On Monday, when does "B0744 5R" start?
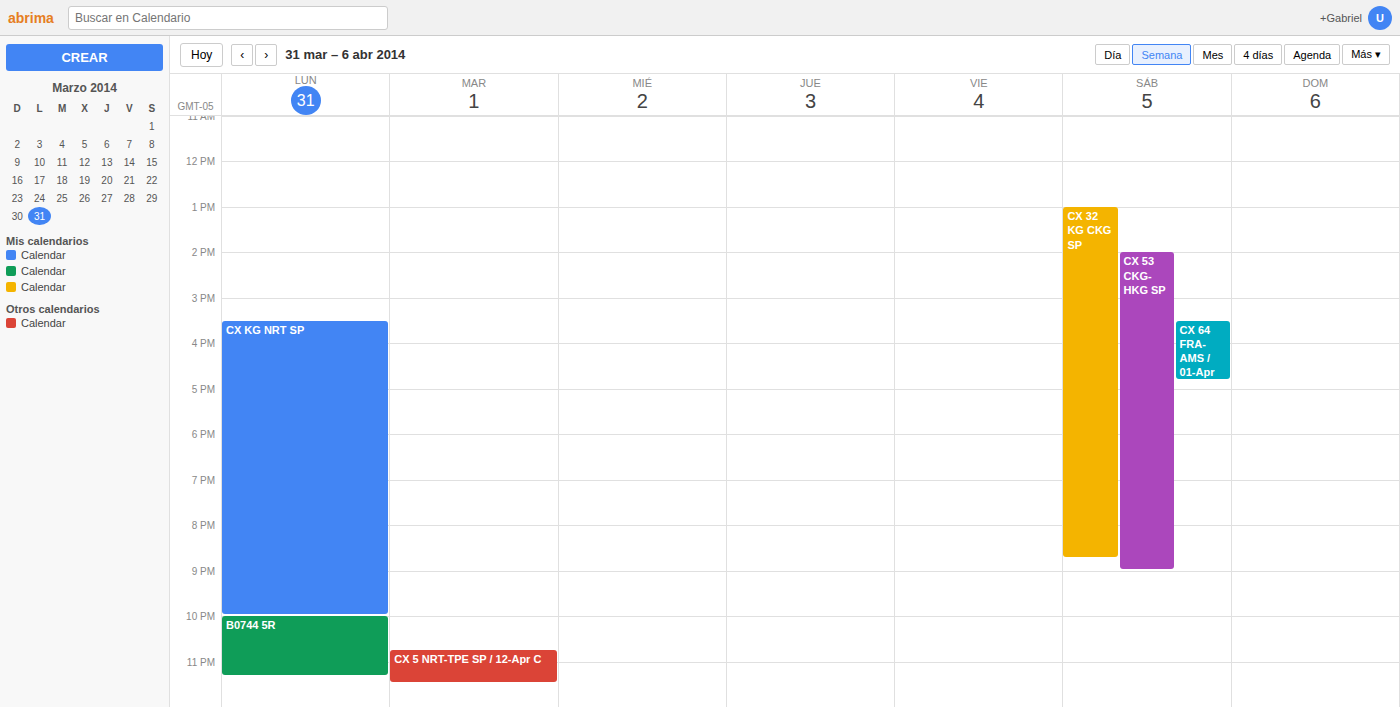
10:00 PM